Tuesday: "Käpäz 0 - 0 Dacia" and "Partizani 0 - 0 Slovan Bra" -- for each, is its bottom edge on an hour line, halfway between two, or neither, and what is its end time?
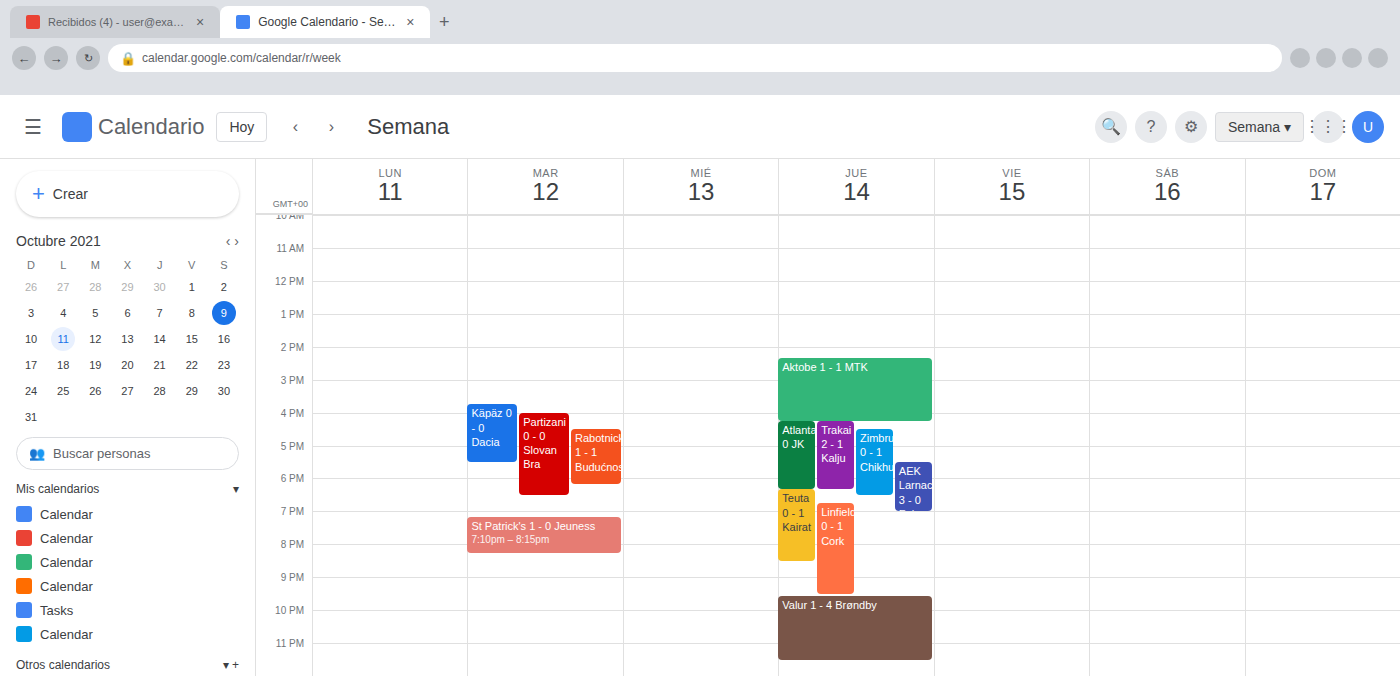
"Käpäz 0 - 0 Dacia": 5:30 PM, halfway between the 5 PM and 6 PM lines. "Partizani 0 - 0 Slovan Bra": 6:30 PM, halfway between the 6 PM and 7 PM lines.